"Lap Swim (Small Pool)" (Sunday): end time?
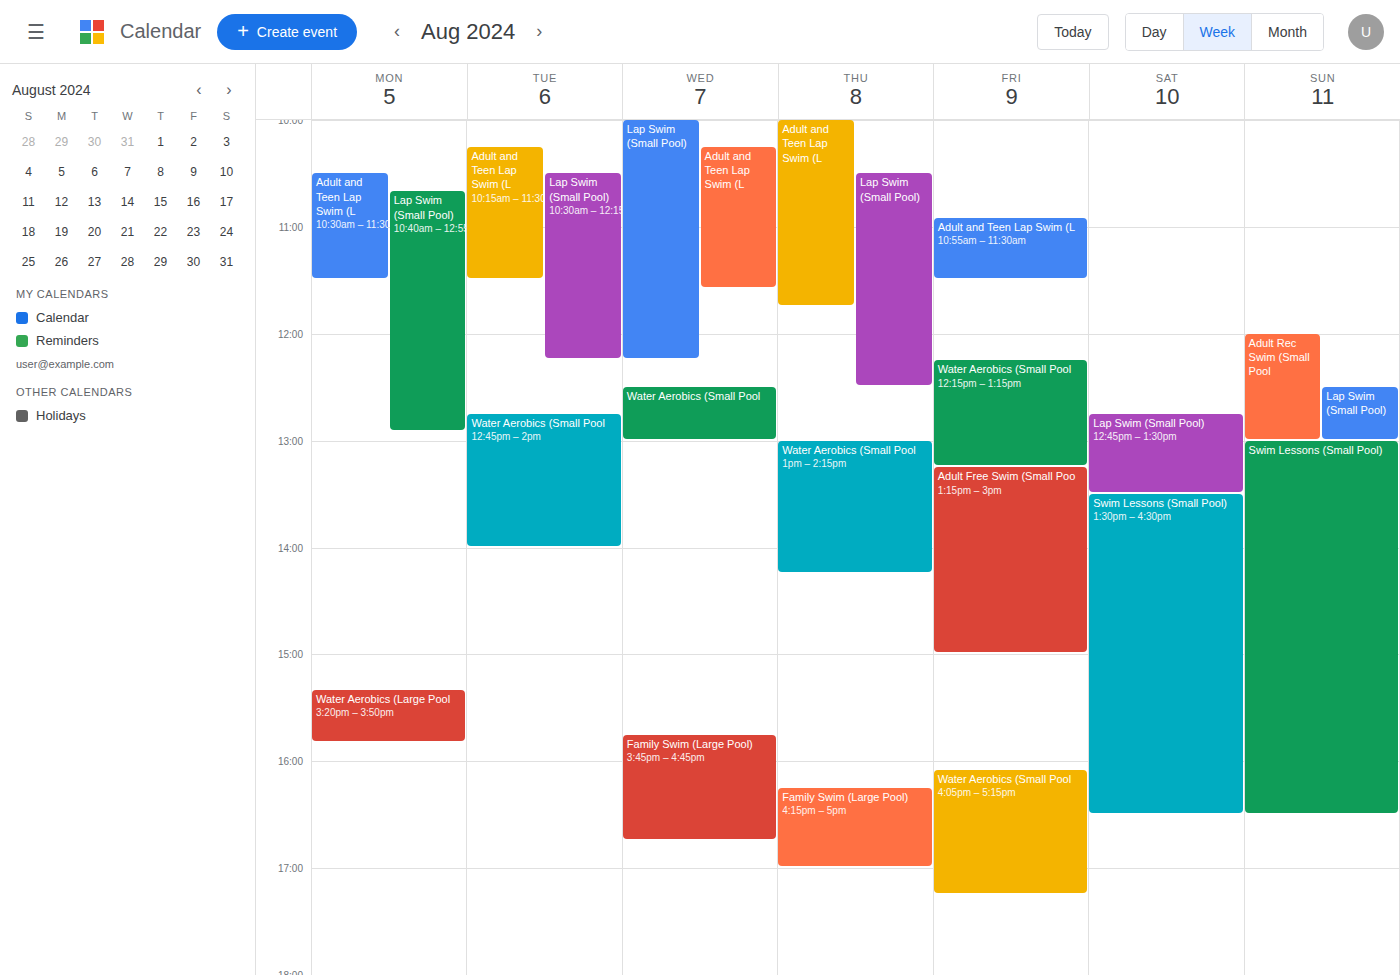
1:00 PM